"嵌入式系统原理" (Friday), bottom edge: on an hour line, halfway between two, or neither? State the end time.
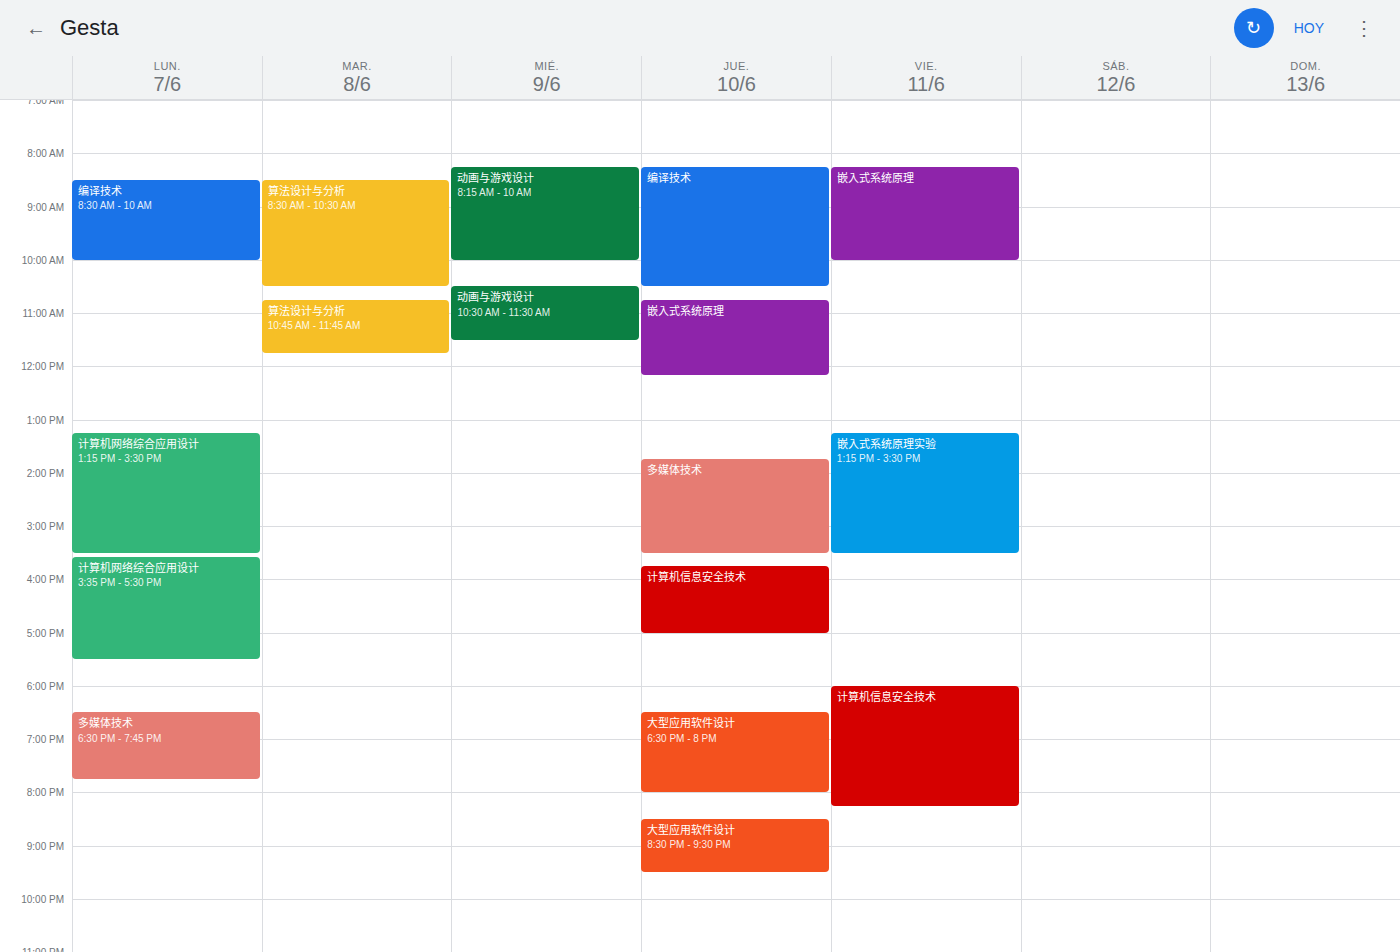
10:00 AM -- exactly on the 10 AM line.